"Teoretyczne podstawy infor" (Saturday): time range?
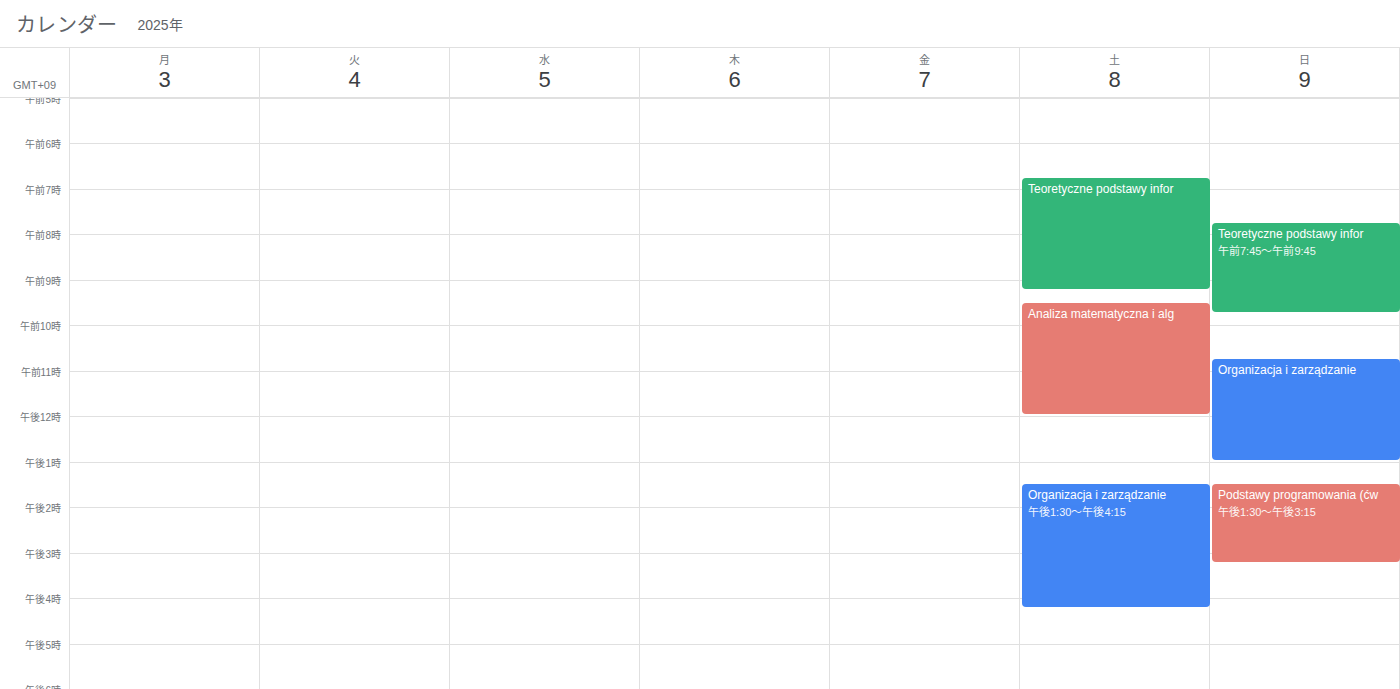
6:45 AM to 9:15 AM